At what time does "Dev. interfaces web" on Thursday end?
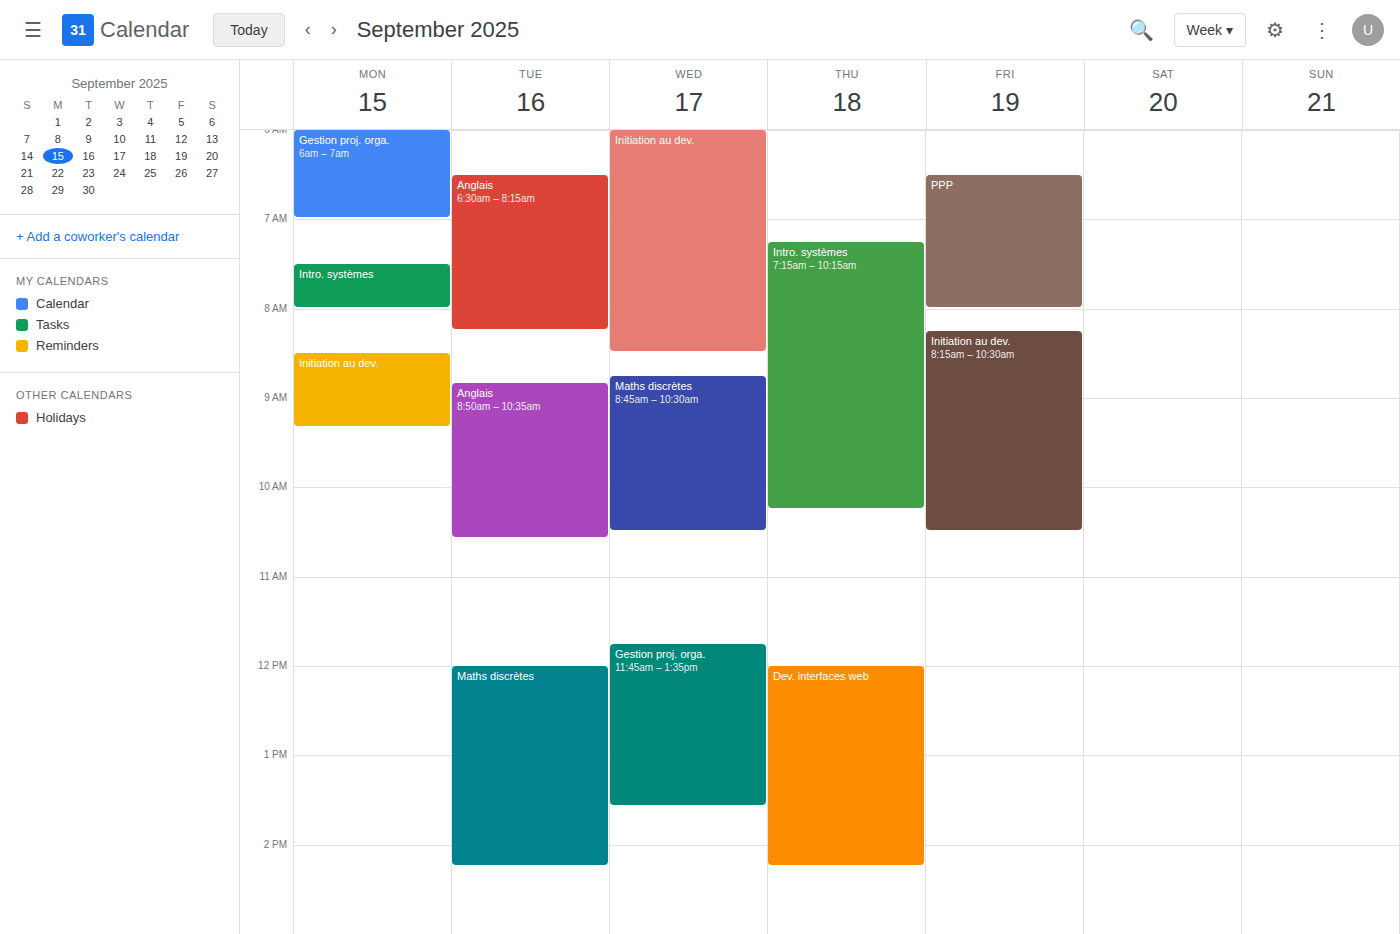
2:15 PM